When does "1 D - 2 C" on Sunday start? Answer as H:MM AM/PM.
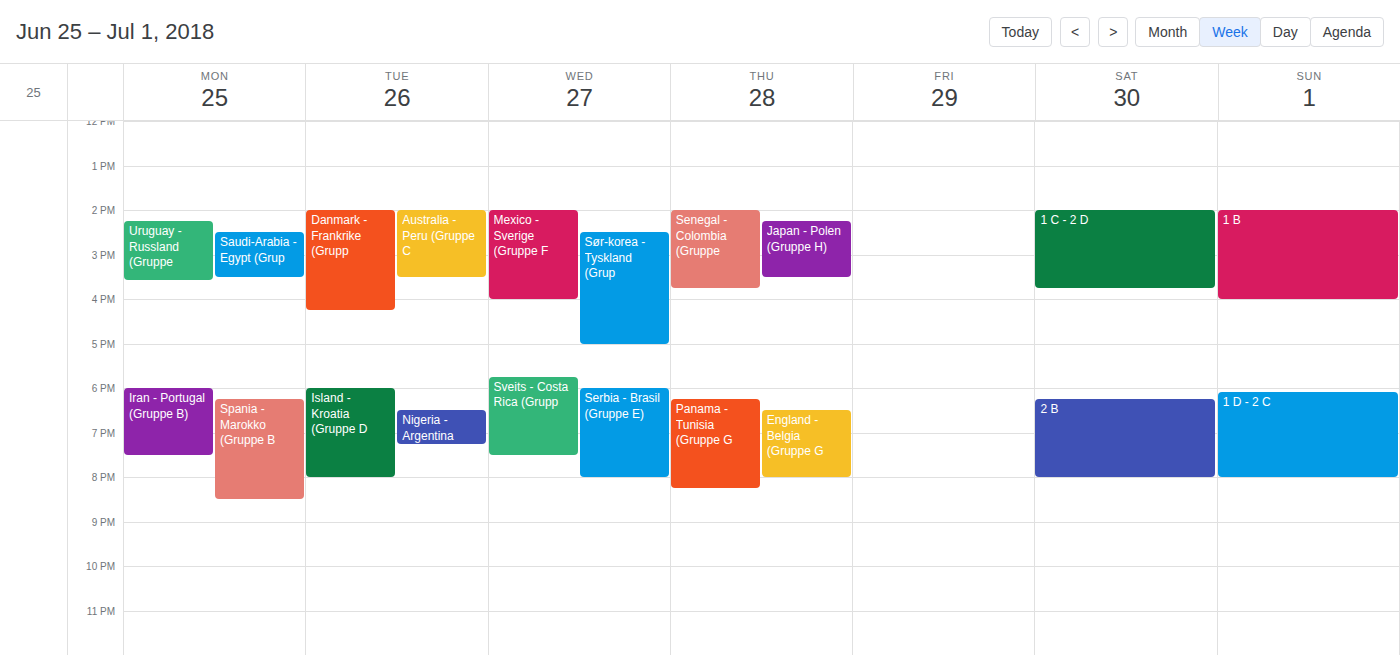
6:05 PM